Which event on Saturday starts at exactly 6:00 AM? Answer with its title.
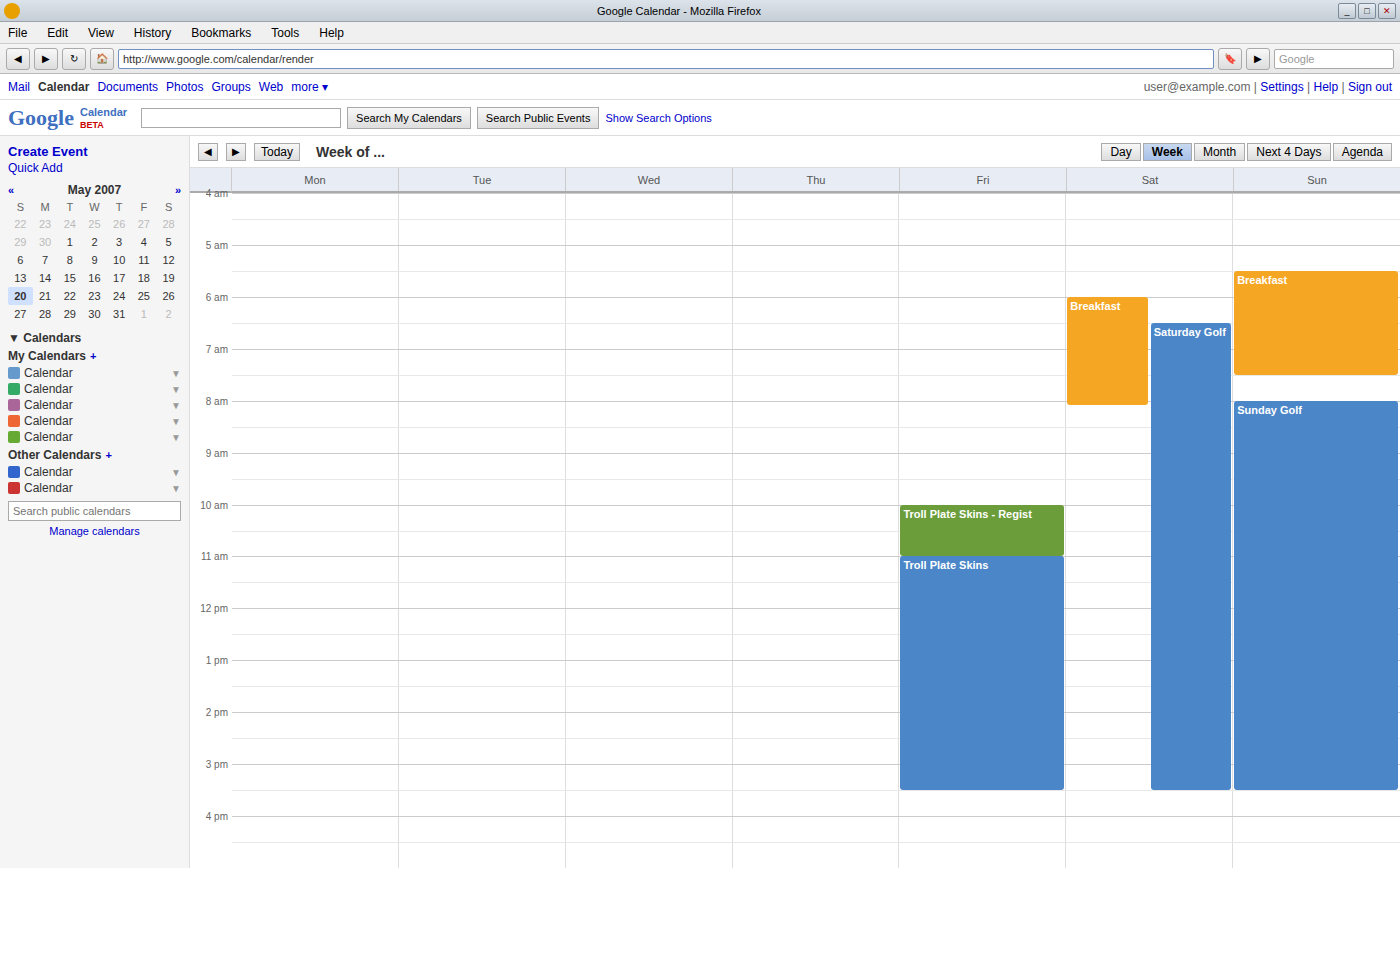
"Breakfast"